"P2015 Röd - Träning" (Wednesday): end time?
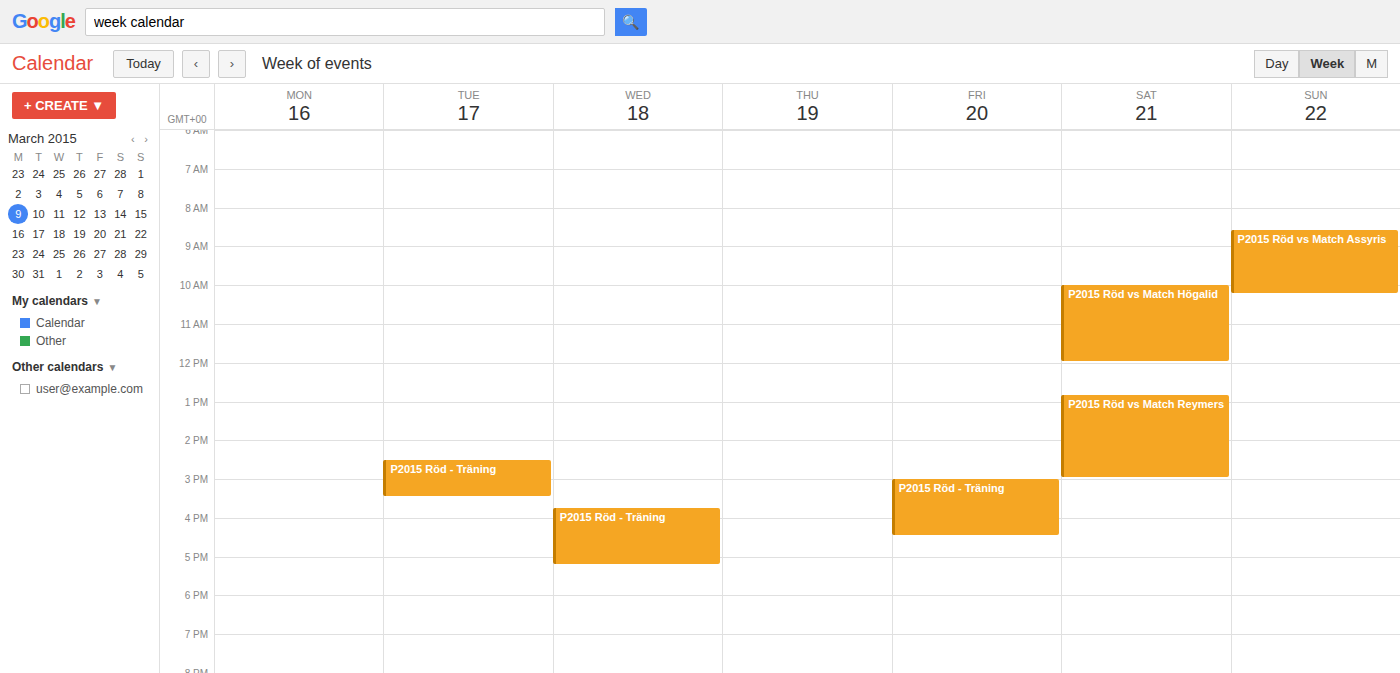
5:15 PM